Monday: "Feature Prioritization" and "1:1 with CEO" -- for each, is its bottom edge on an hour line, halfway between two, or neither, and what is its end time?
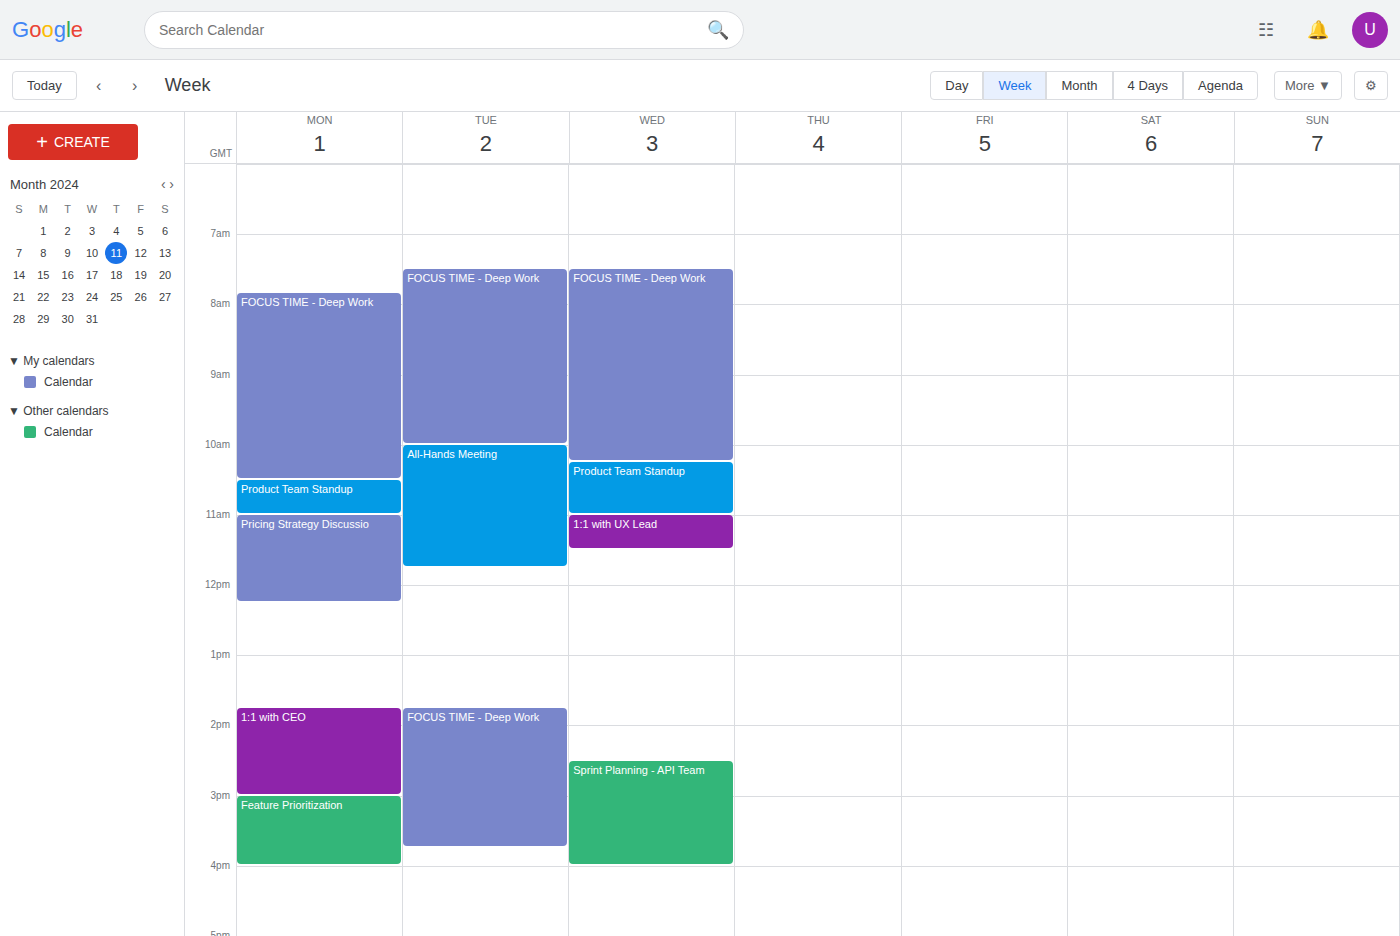
"Feature Prioritization": 4:00 PM, exactly on the 4 PM line. "1:1 with CEO": 3:00 PM, exactly on the 3 PM line.